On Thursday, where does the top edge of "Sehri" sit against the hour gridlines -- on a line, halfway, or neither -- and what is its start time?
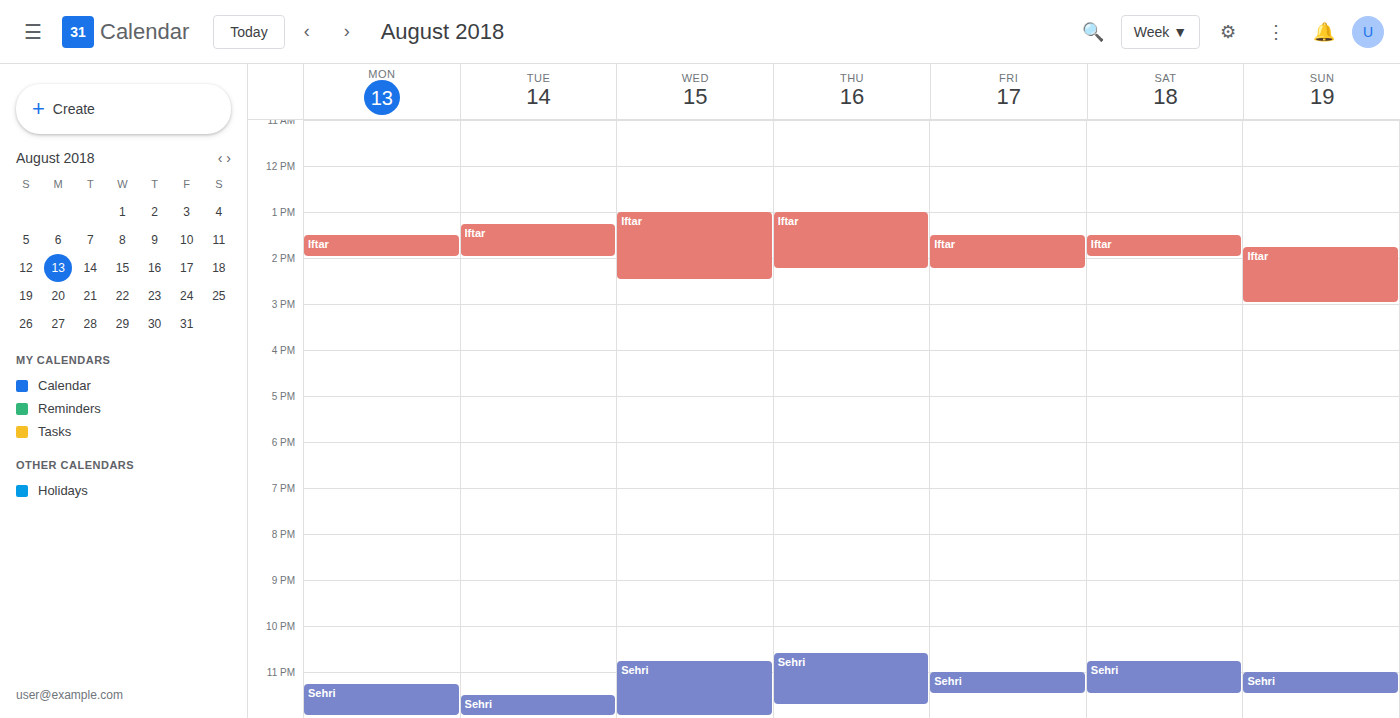
10:35 PM -- neither: 35 minutes below the 10 PM line and 25 minutes above the 11 PM line.